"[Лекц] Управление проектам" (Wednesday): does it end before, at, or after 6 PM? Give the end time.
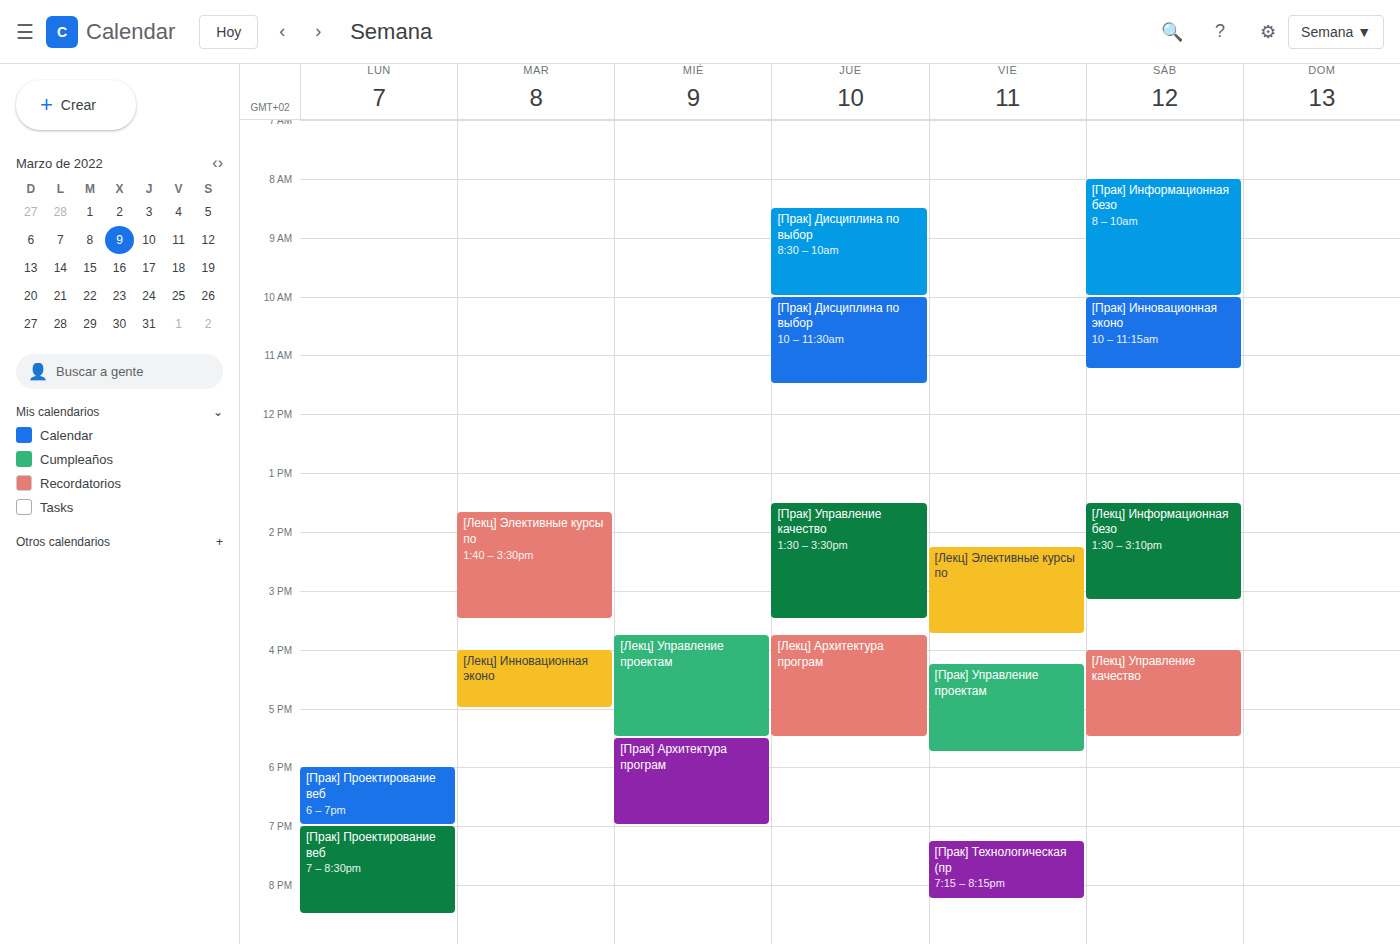
5:30 PM -- before 6 PM, 30 minutes above the 6 PM line.